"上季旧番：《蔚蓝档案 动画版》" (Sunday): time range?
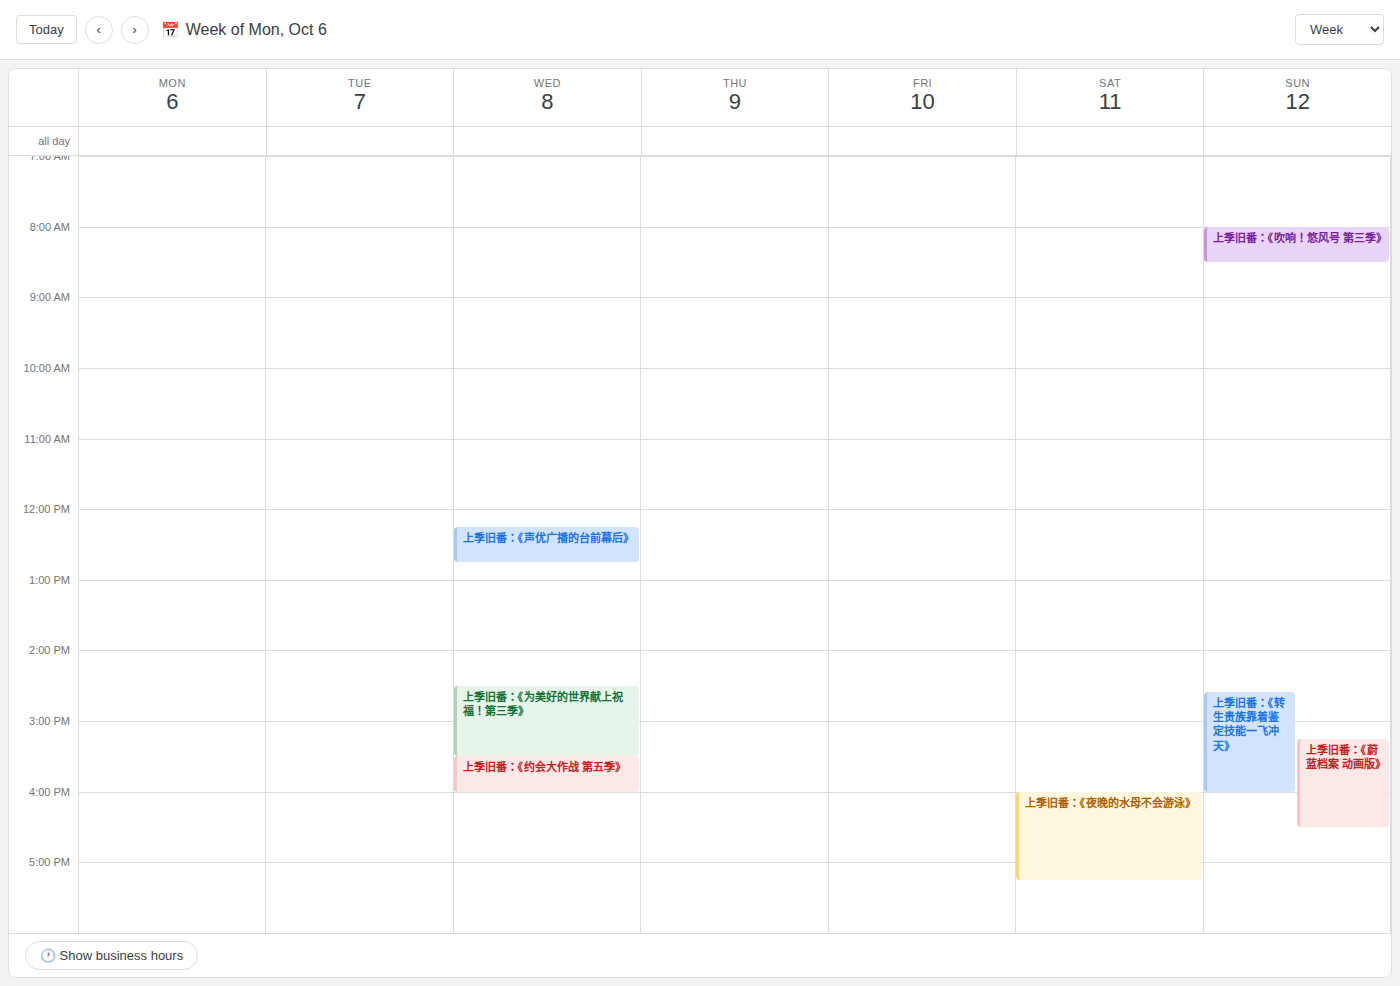
3:15 PM to 4:30 PM